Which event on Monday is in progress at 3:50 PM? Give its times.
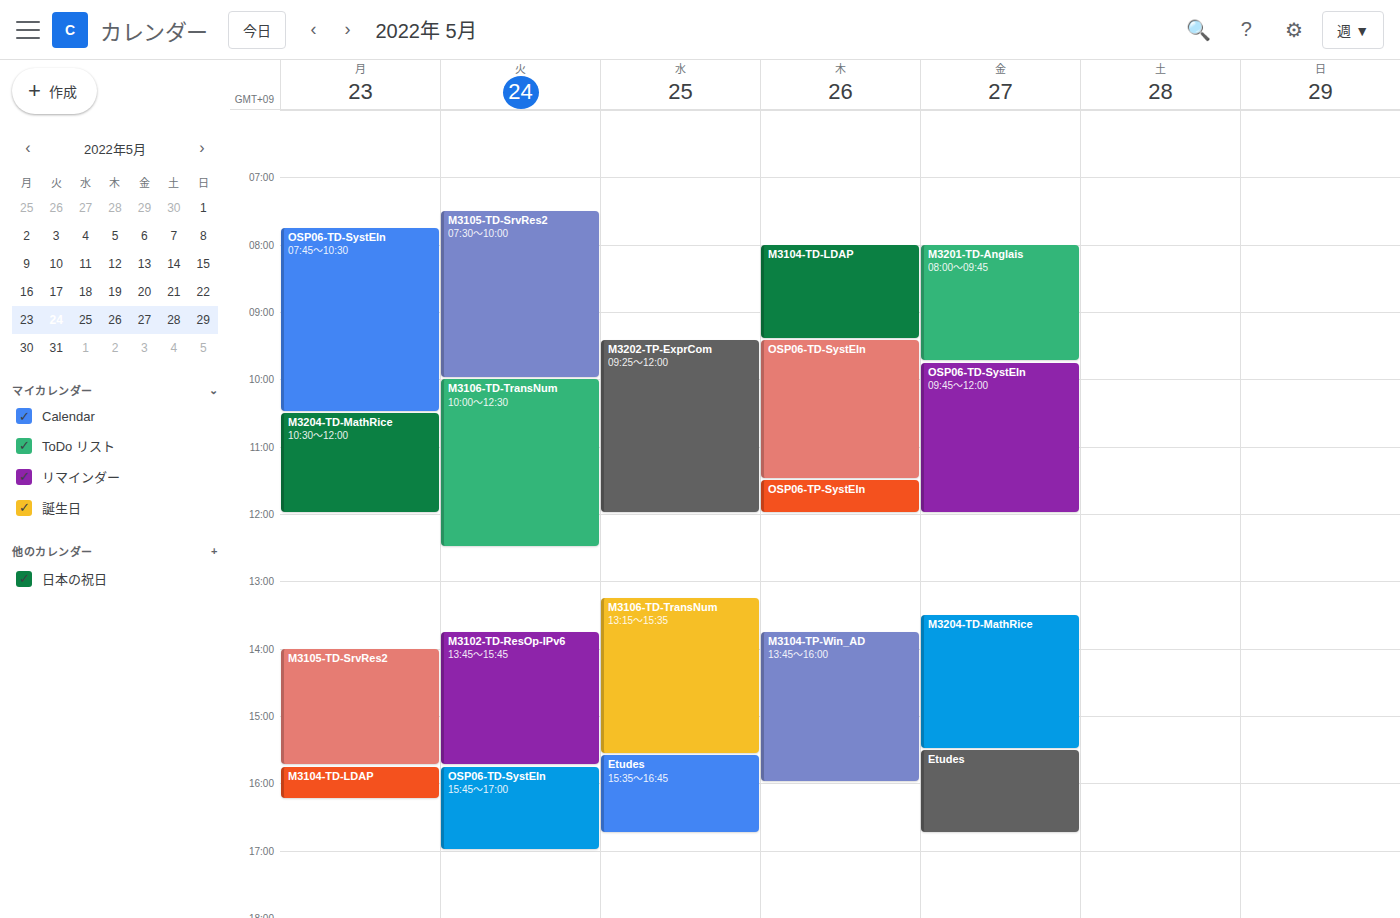
"M3104-TD-LDAP", 3:45 PM to 4:15 PM